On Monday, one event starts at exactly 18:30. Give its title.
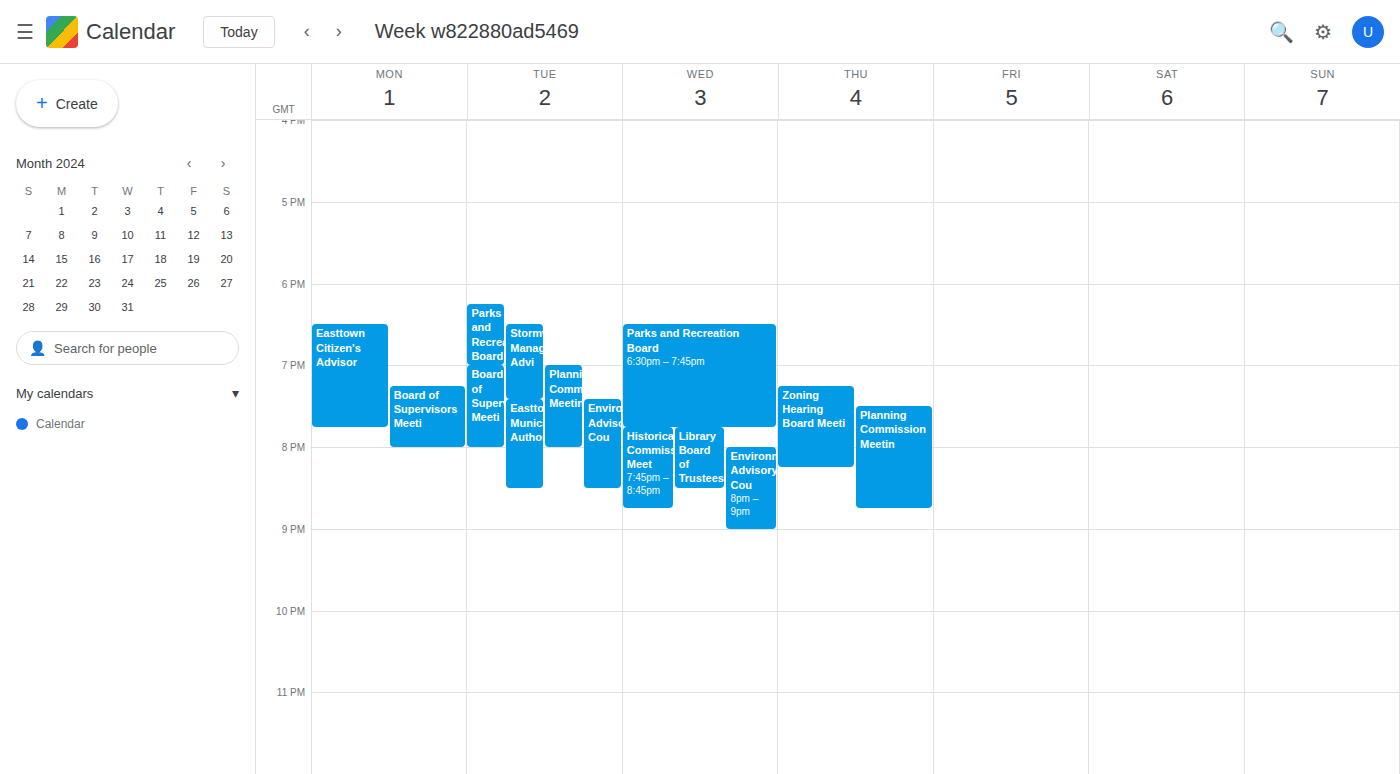
"Easttown Citizen's Advisor"